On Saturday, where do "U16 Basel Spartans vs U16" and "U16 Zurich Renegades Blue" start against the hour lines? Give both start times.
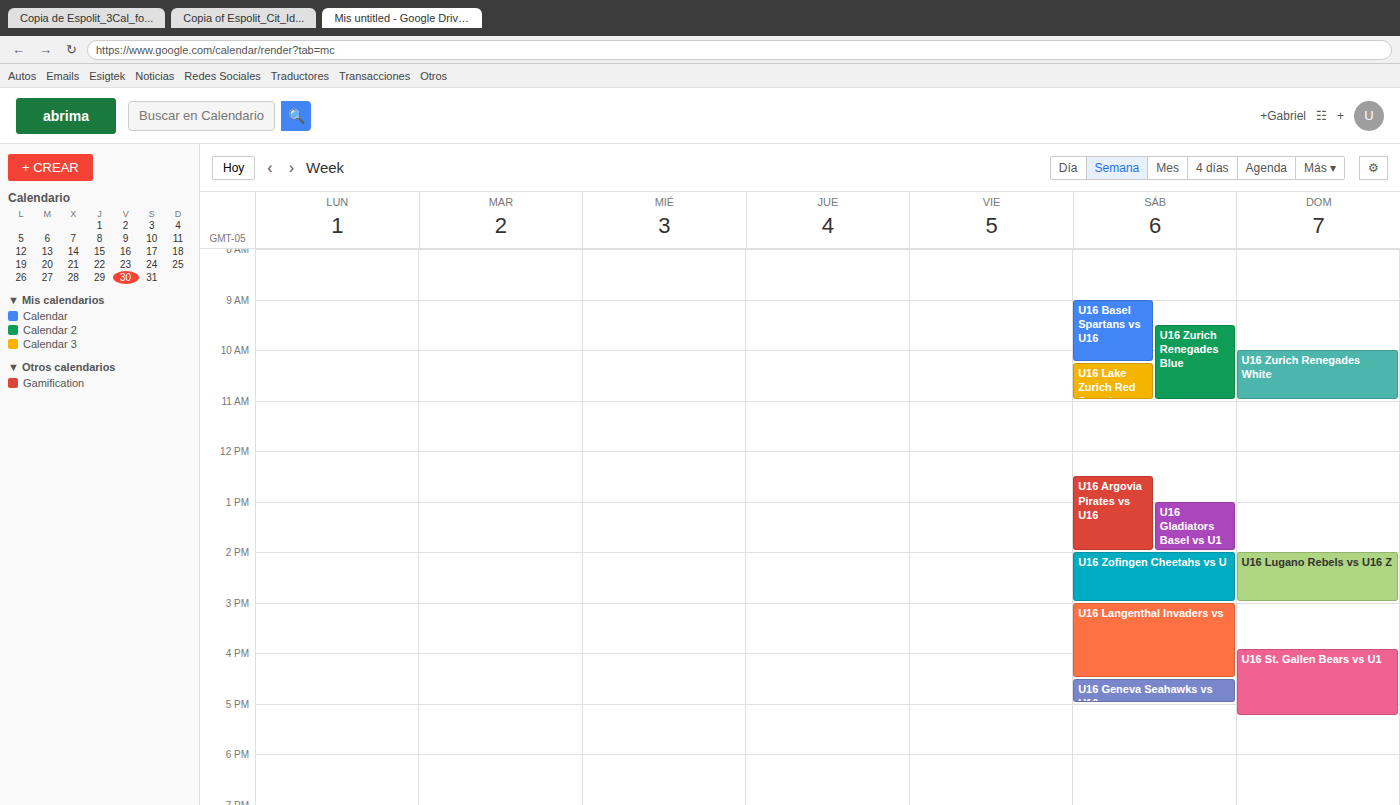
"U16 Basel Spartans vs U16": 09:00, exactly on the 09:00 line. "U16 Zurich Renegades Blue": 09:30, halfway between the 09:00 and 10:00 lines.